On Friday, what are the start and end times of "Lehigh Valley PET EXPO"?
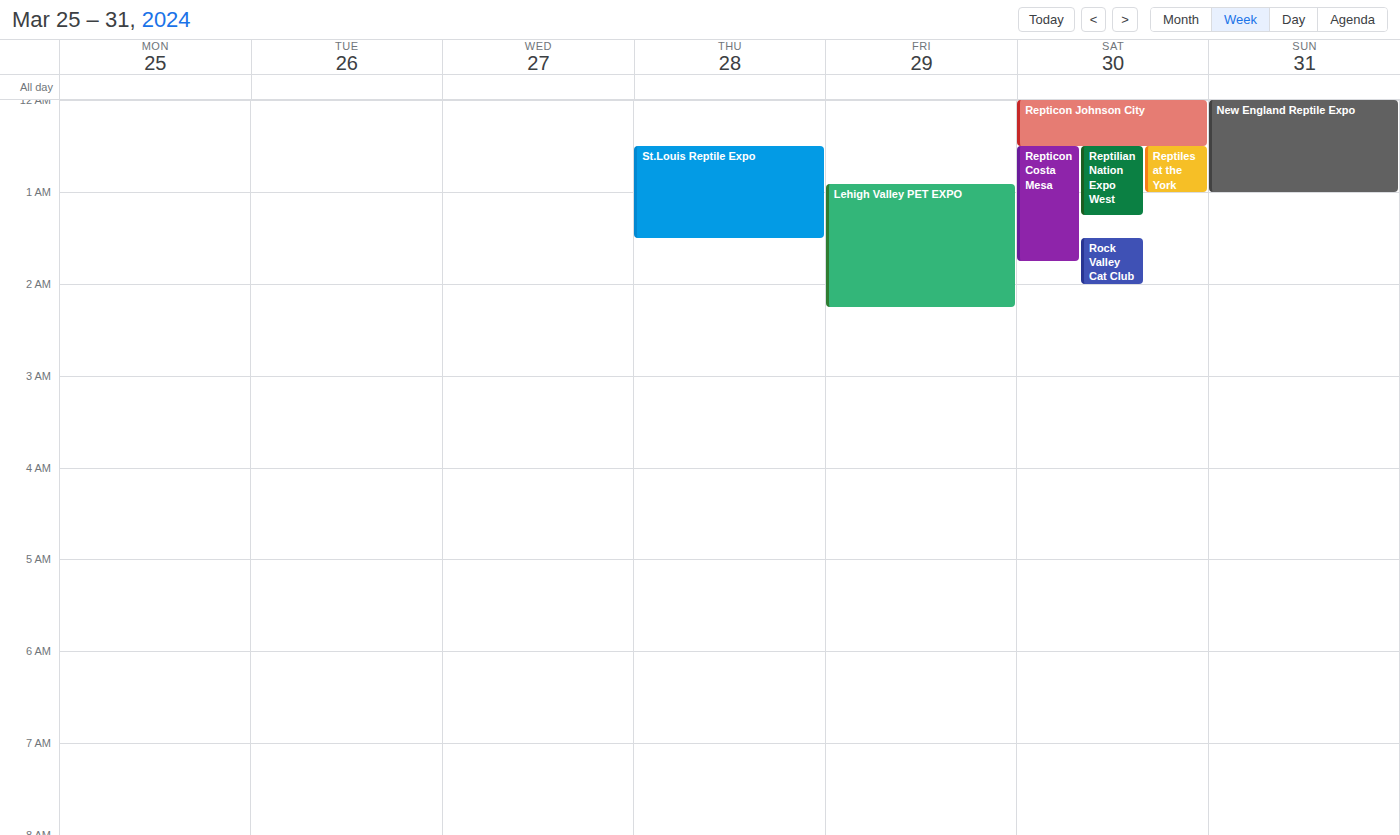
12:55 AM to 2:15 AM